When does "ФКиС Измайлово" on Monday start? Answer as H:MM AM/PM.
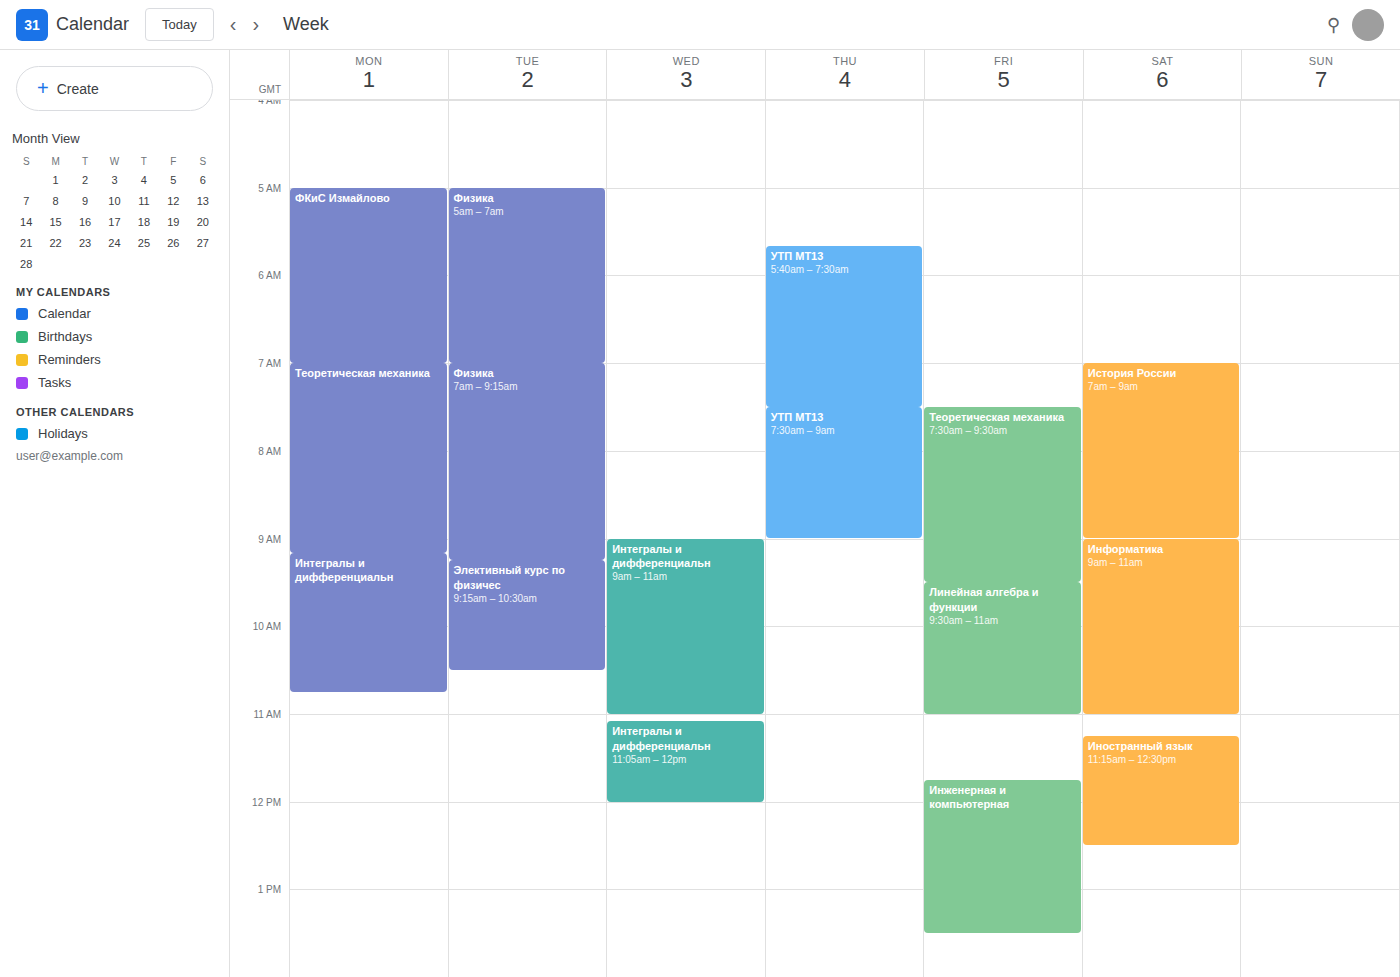
5:00 AM